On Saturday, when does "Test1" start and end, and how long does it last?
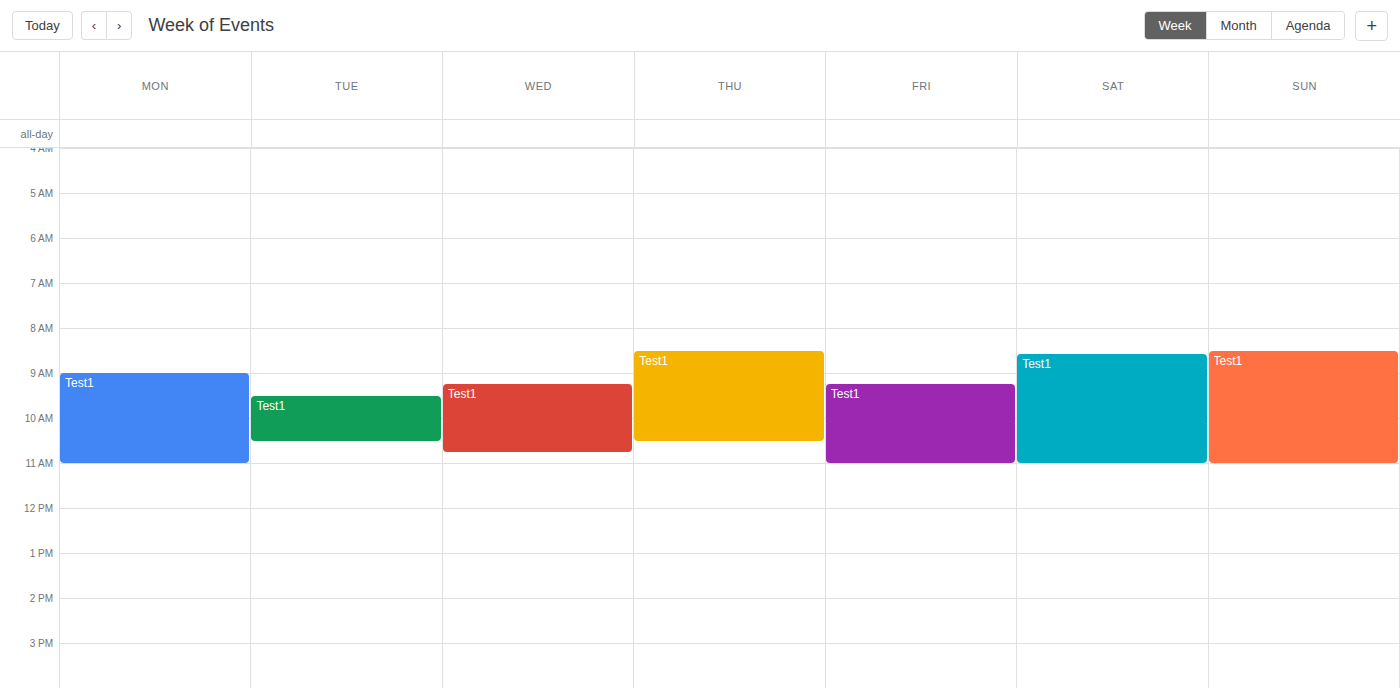
8:35 AM to 11:00 AM, 2 hours 25 minutes